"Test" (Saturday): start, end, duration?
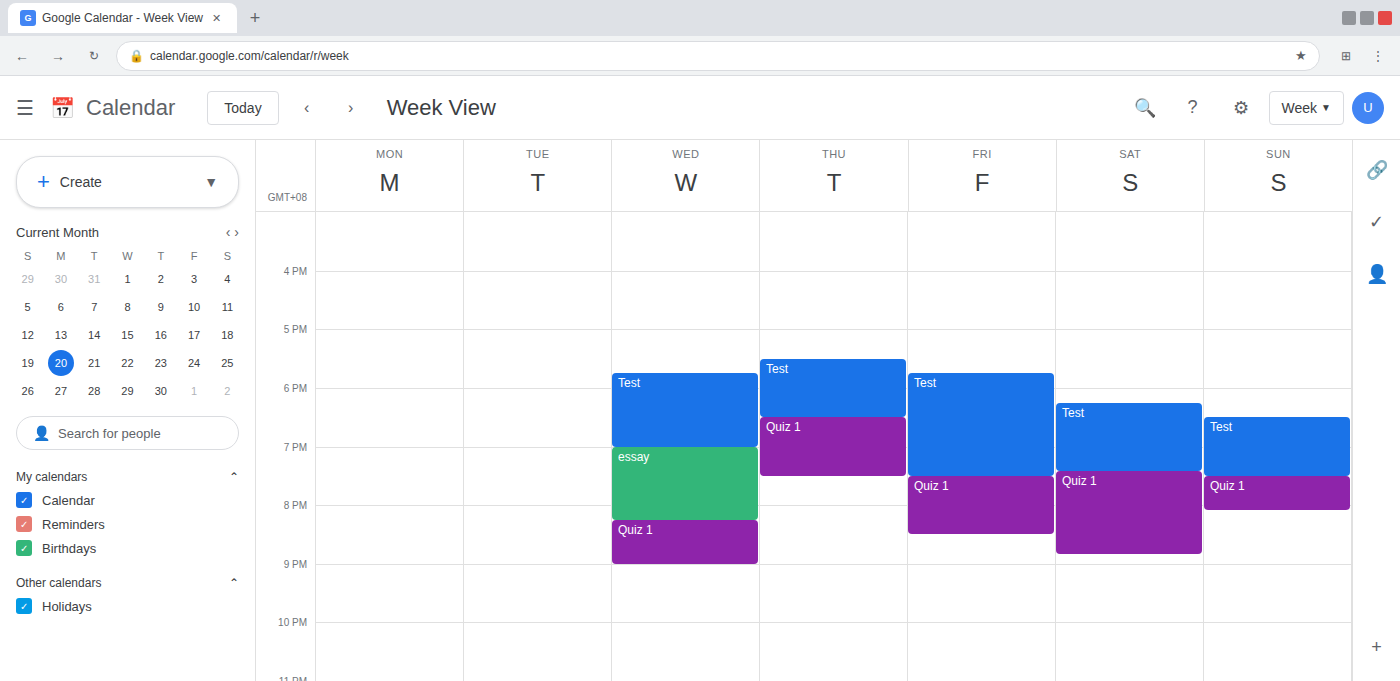
6:15 PM to 7:25 PM, 1 hour 10 minutes